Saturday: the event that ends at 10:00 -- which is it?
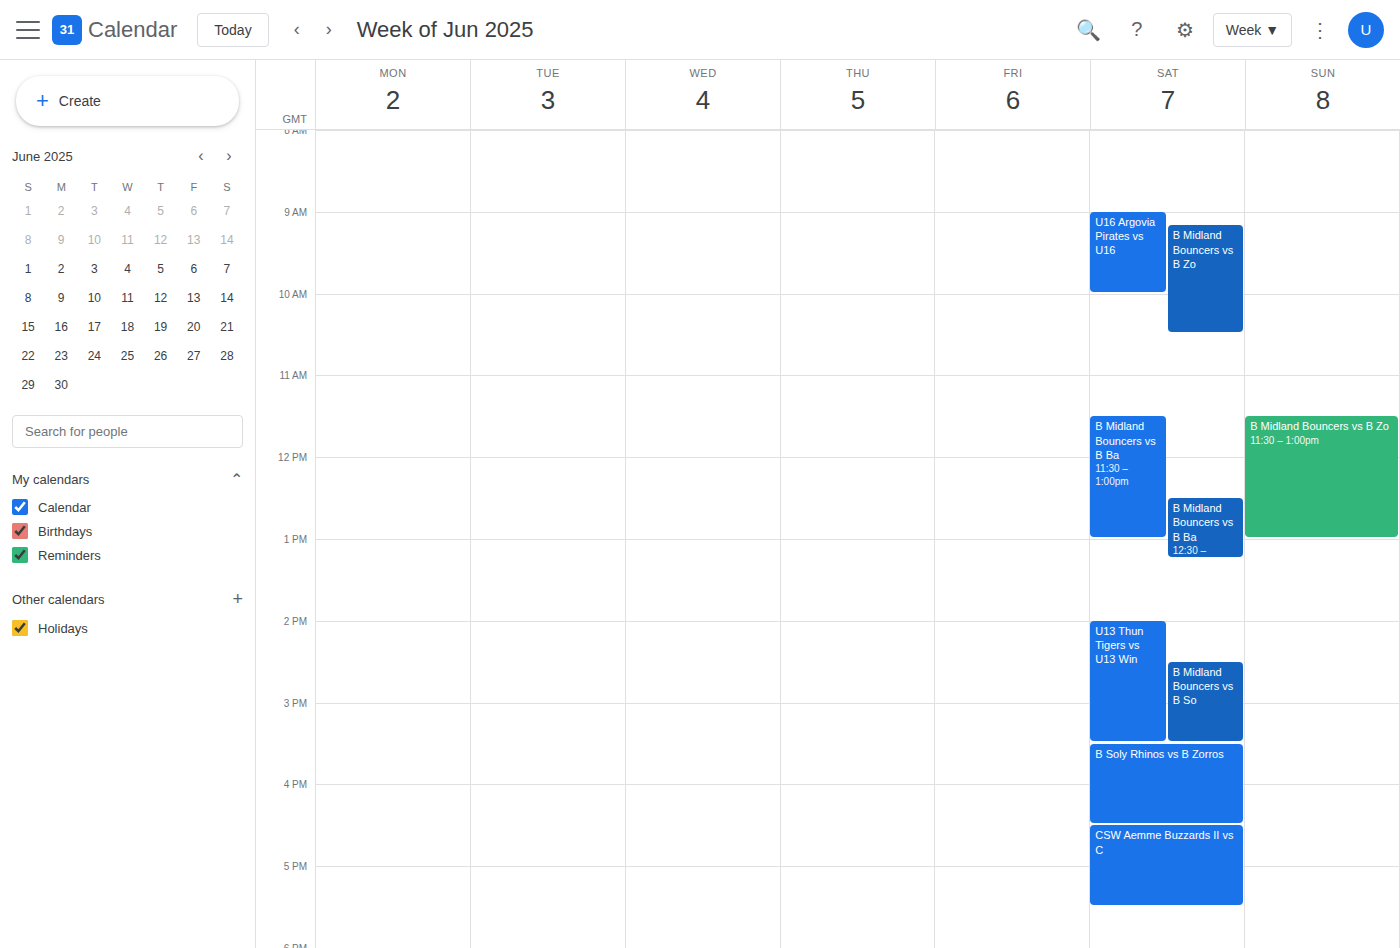
"U16 Argovia Pirates vs U16"